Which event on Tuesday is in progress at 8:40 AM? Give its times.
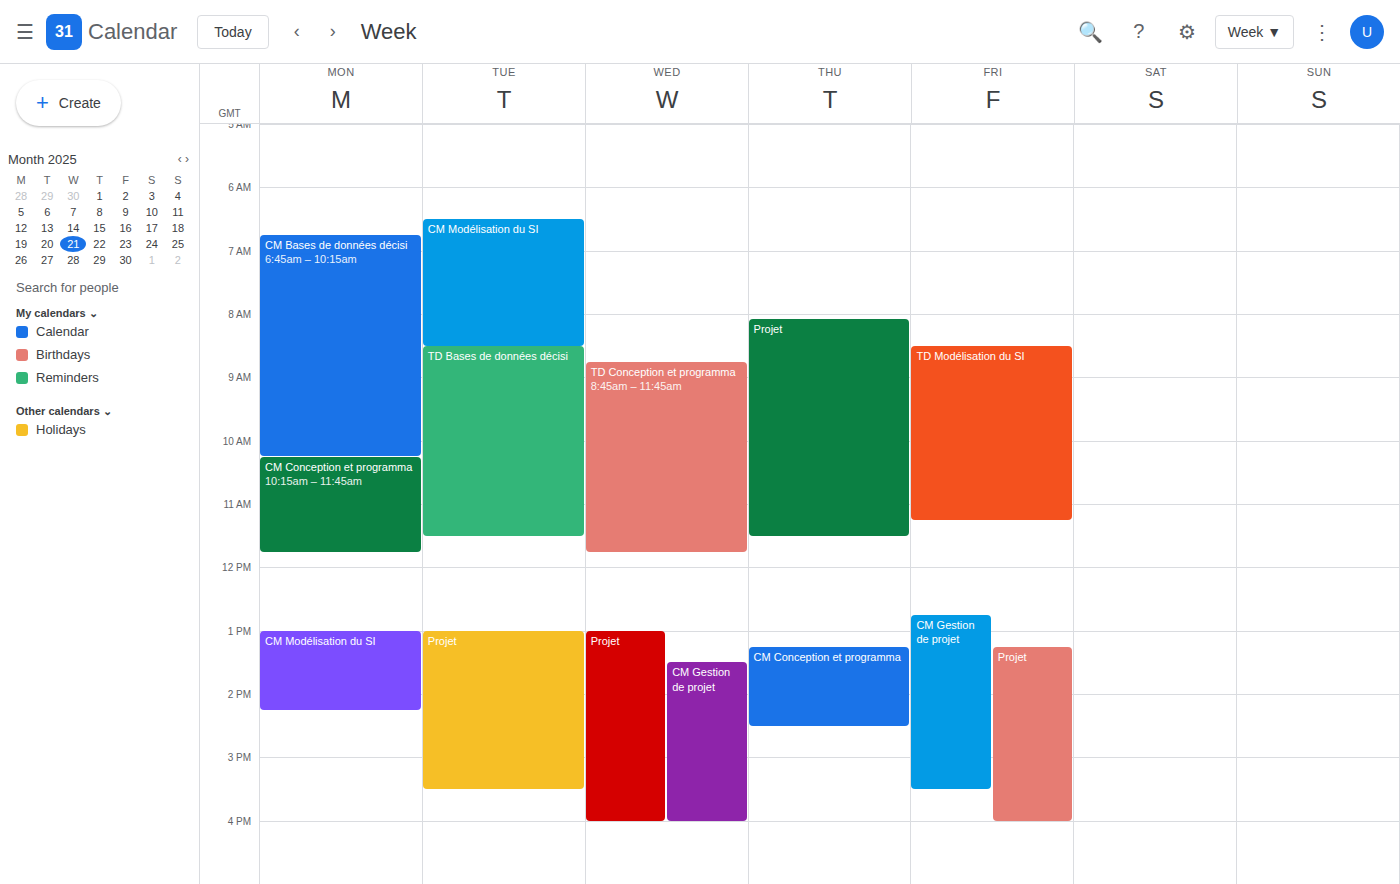
"TD Bases de données décisi", 8:30 AM to 11:30 AM